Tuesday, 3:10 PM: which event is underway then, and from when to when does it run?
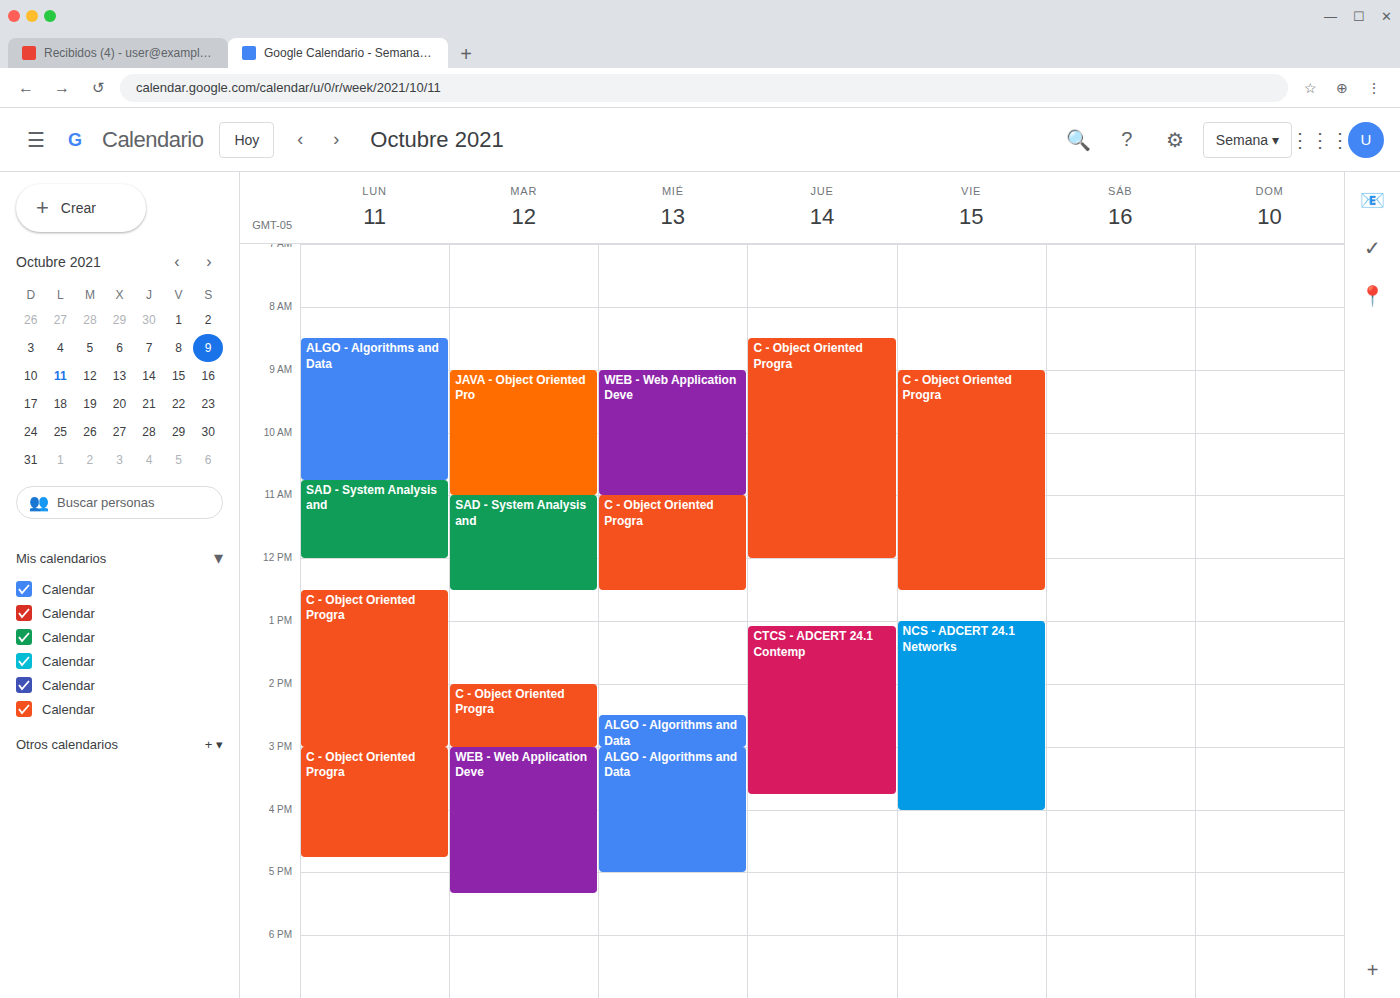
"WEB - Web Application Deve", 3:00 PM to 5:20 PM